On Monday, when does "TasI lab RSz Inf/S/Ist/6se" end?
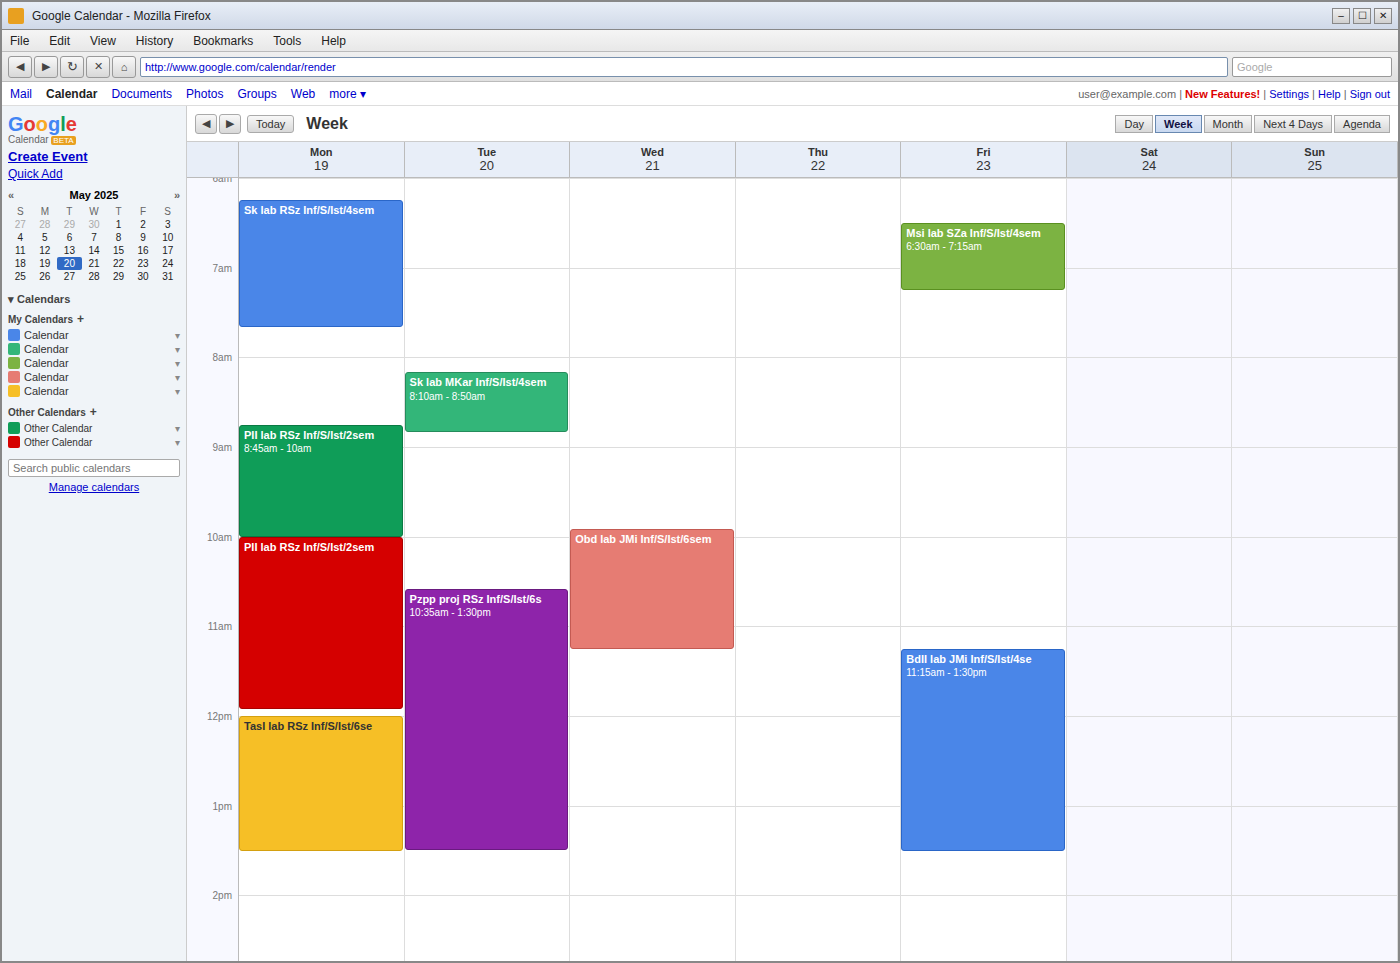
13:30